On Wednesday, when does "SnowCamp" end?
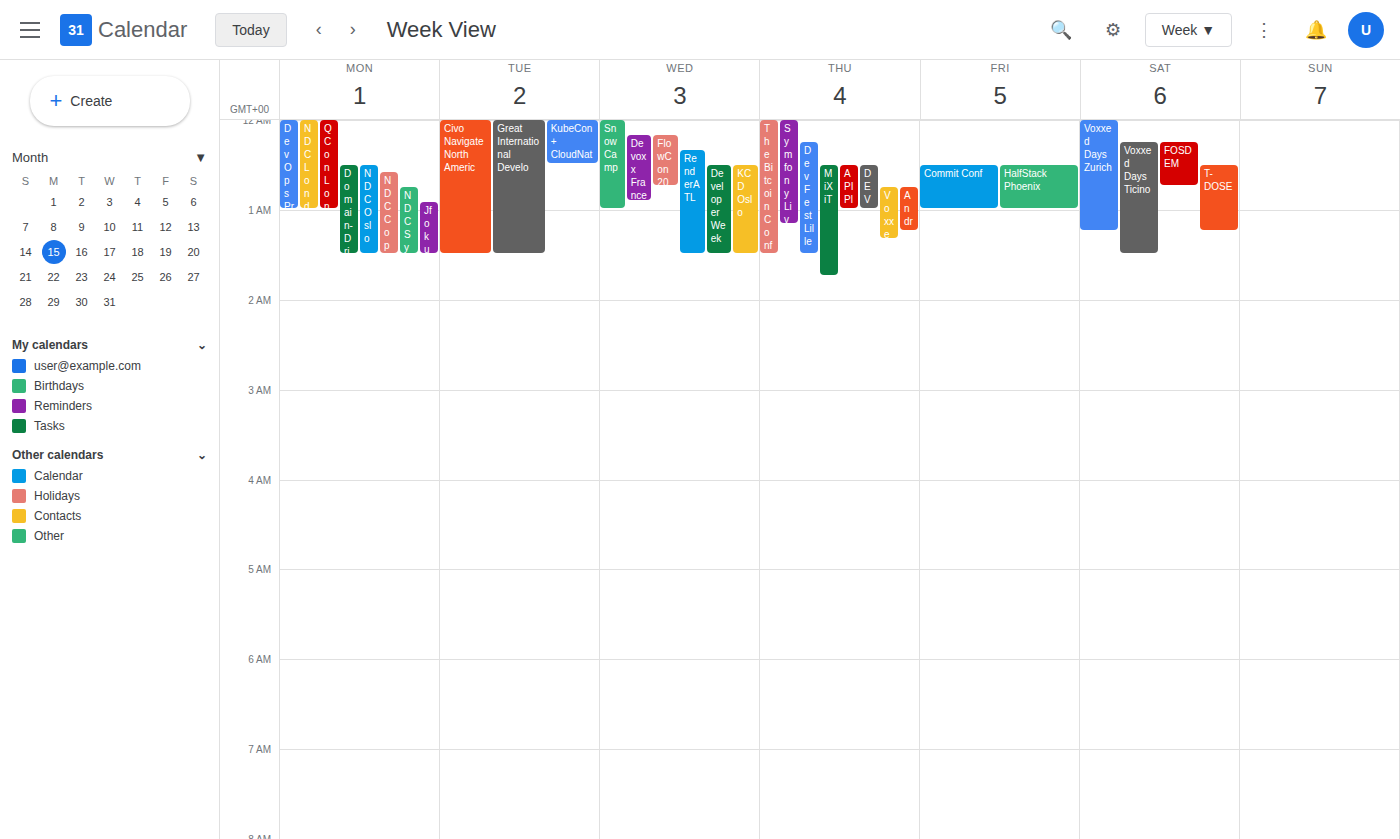
1:00 AM